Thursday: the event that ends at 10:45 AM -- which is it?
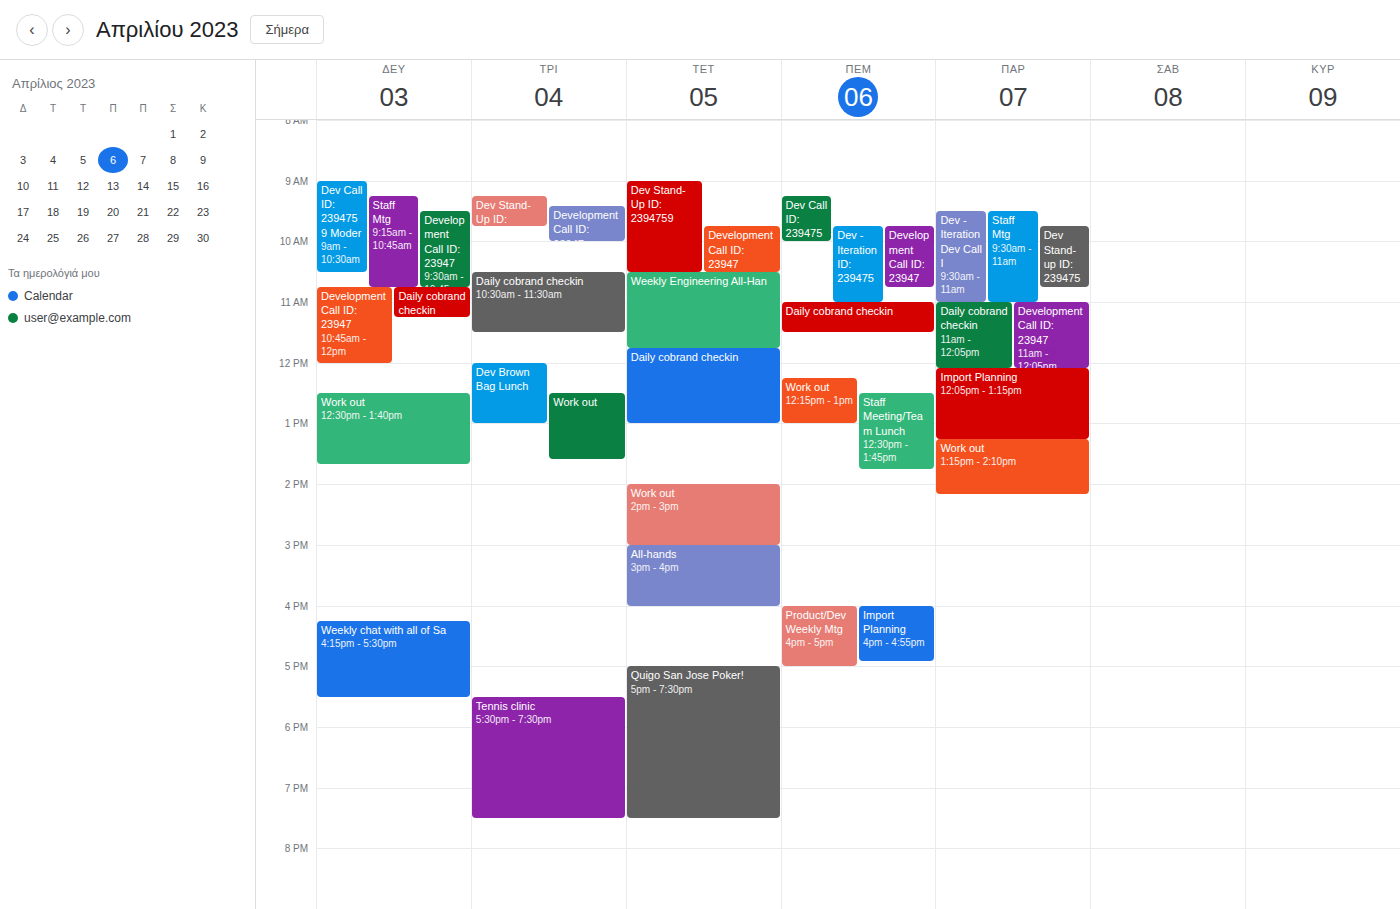
"Development Call ID: 23947"